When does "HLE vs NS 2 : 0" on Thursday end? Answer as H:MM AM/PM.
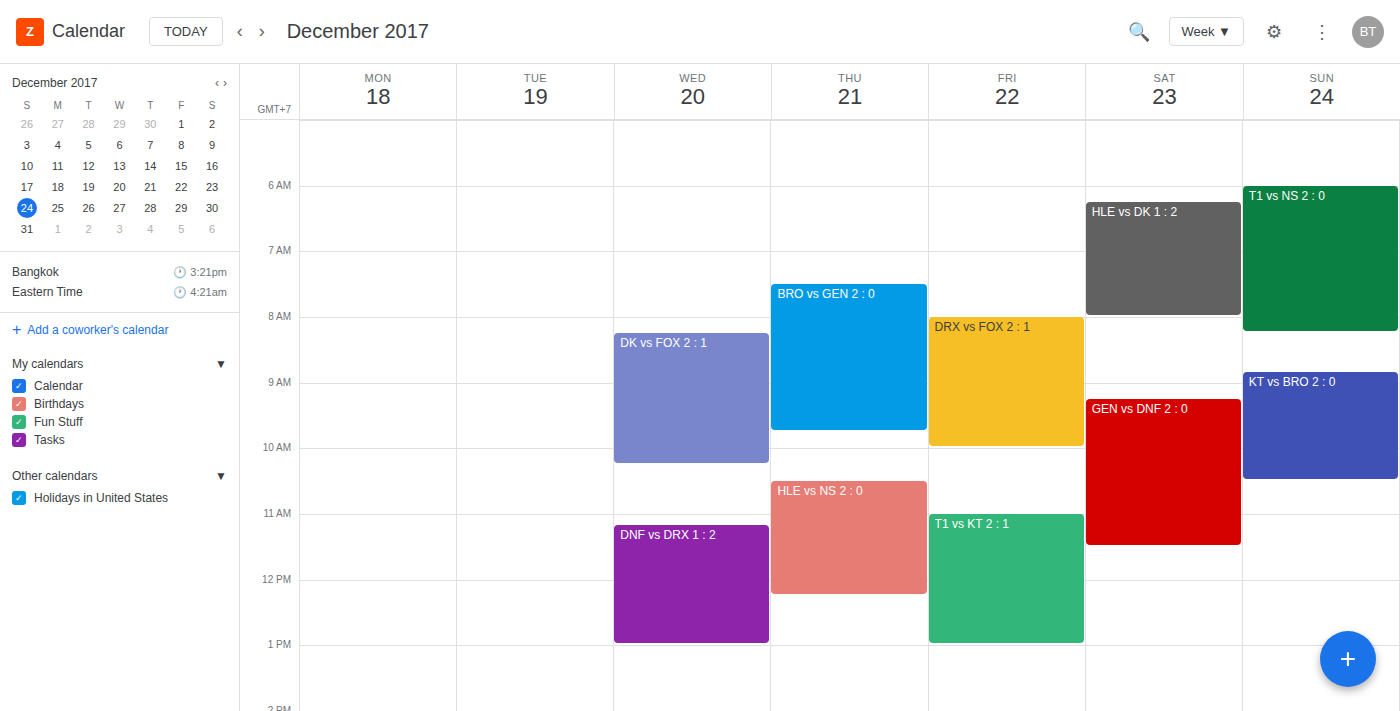
12:15 PM